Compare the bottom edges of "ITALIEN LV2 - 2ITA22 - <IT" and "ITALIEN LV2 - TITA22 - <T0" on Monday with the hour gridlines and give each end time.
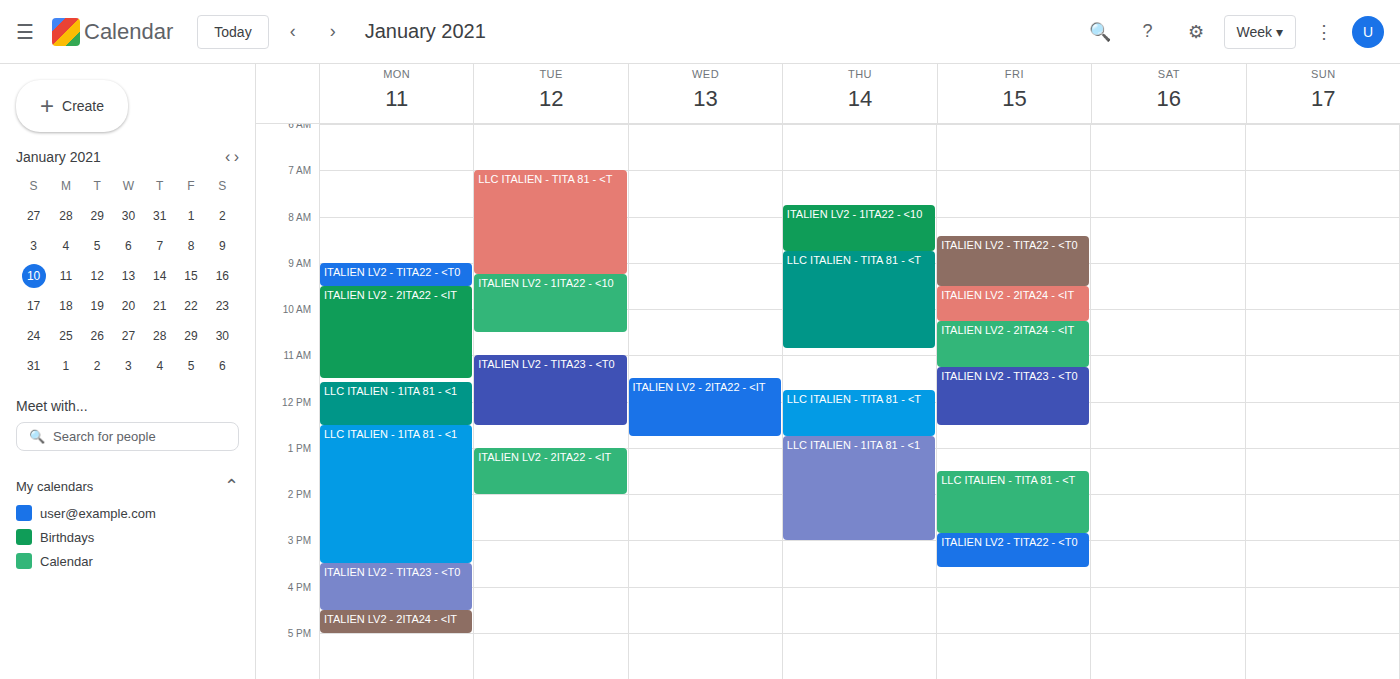
"ITALIEN LV2 - 2ITA22 - <IT": 11:30 AM, halfway between the 11 AM and 12 PM lines. "ITALIEN LV2 - TITA22 - <T0": 9:30 AM, halfway between the 9 AM and 10 AM lines.